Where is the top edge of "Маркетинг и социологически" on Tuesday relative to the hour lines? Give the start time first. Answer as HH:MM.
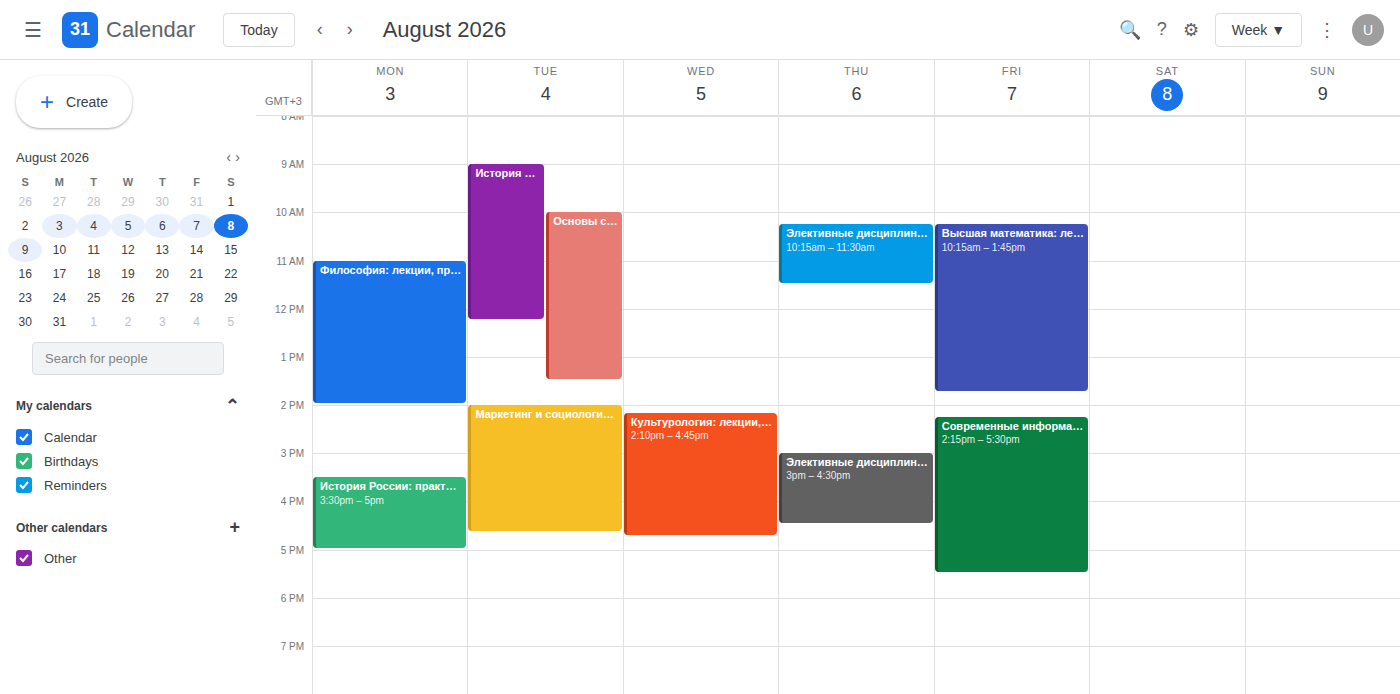
14:00 -- exactly on the 14:00 line.